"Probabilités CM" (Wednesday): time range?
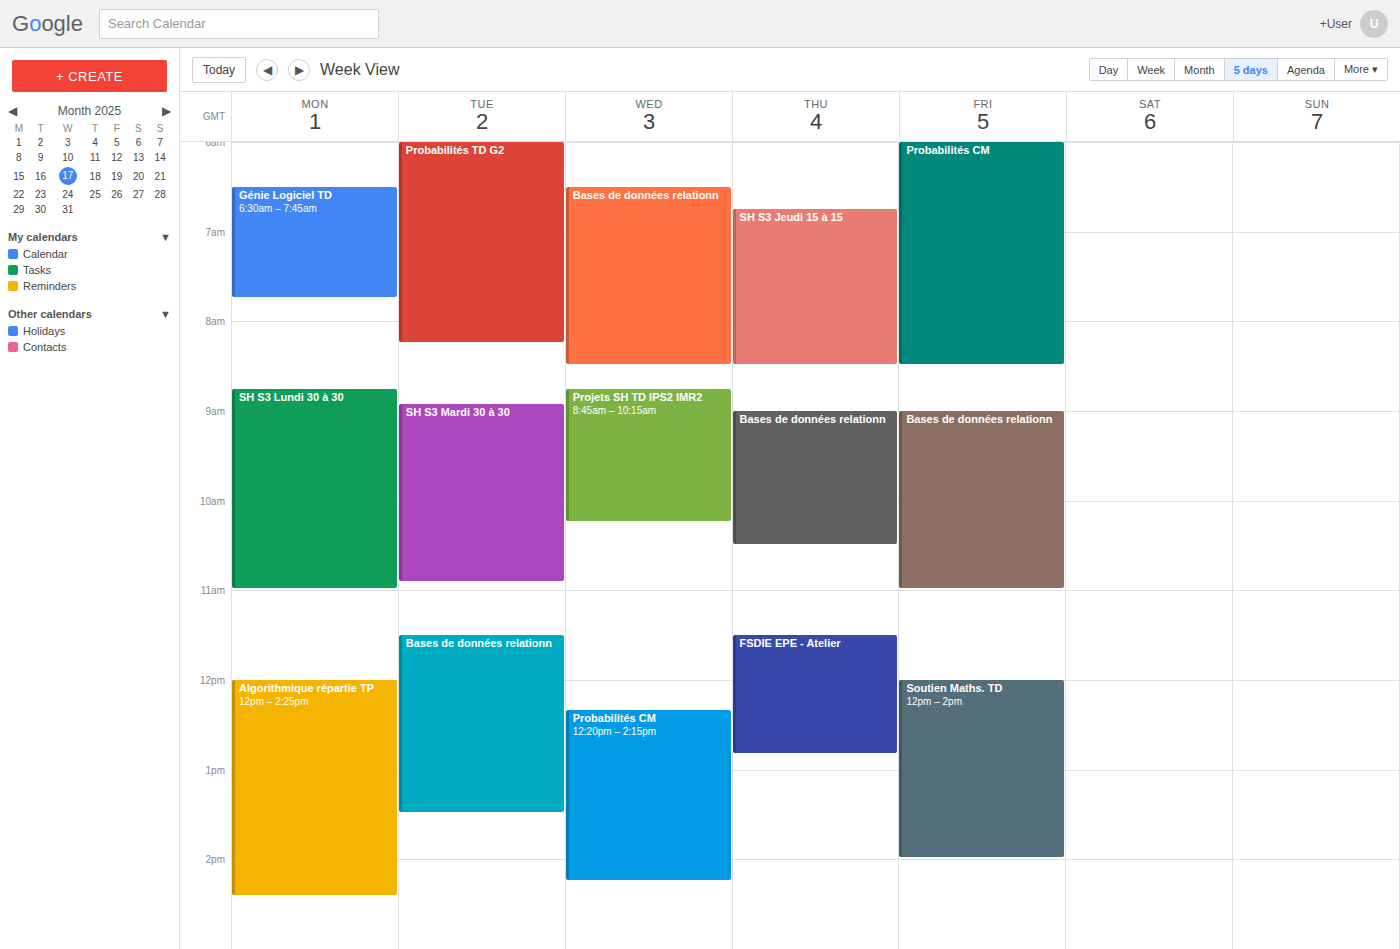
12:20 PM to 2:15 PM